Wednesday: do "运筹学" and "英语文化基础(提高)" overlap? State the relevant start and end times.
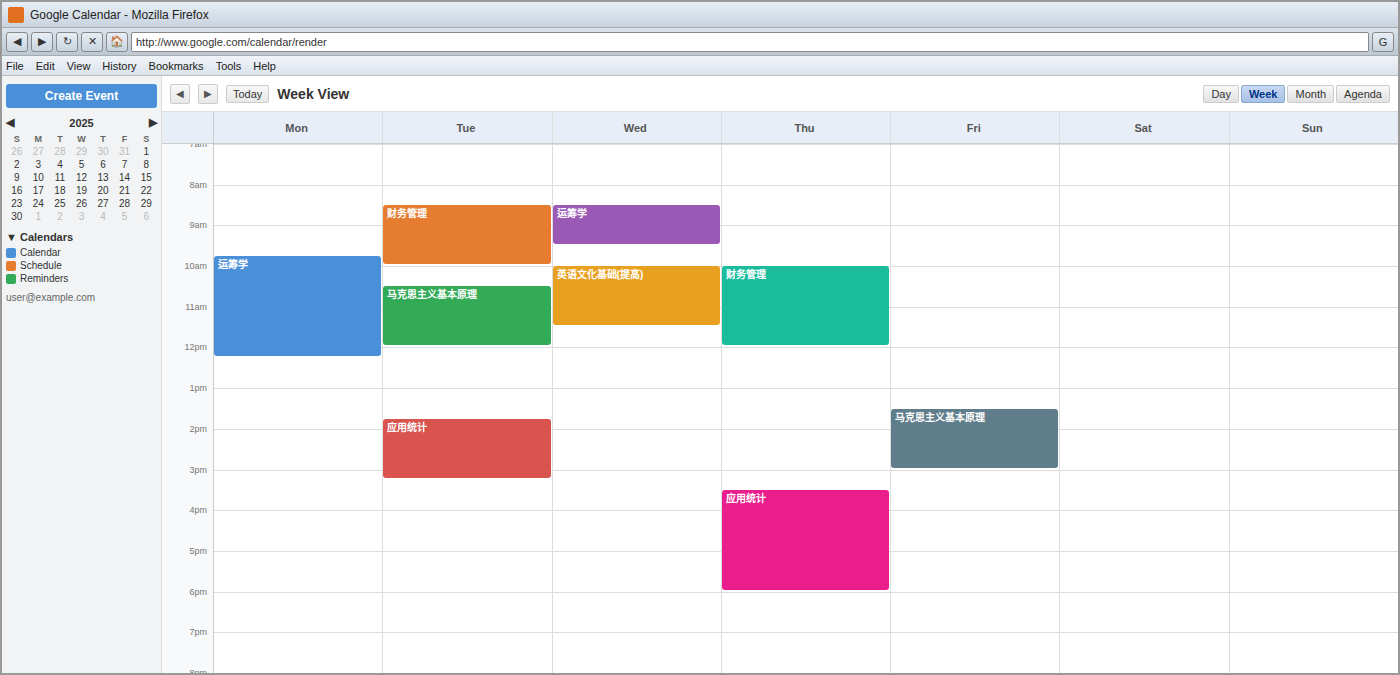
"运筹学" ends at 9:30 AM and "英语文化基础(提高)" starts at 10:00 AM -- no overlap.